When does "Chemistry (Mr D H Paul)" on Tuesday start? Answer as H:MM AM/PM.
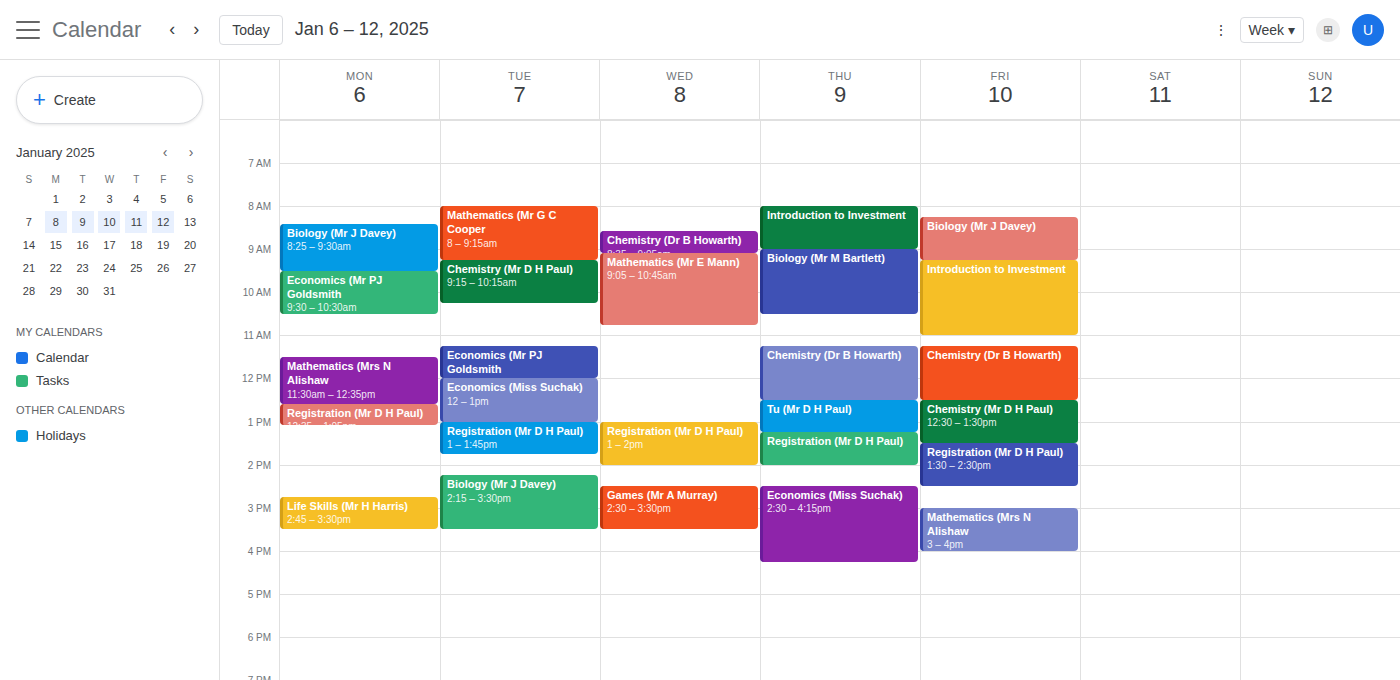
9:15 AM